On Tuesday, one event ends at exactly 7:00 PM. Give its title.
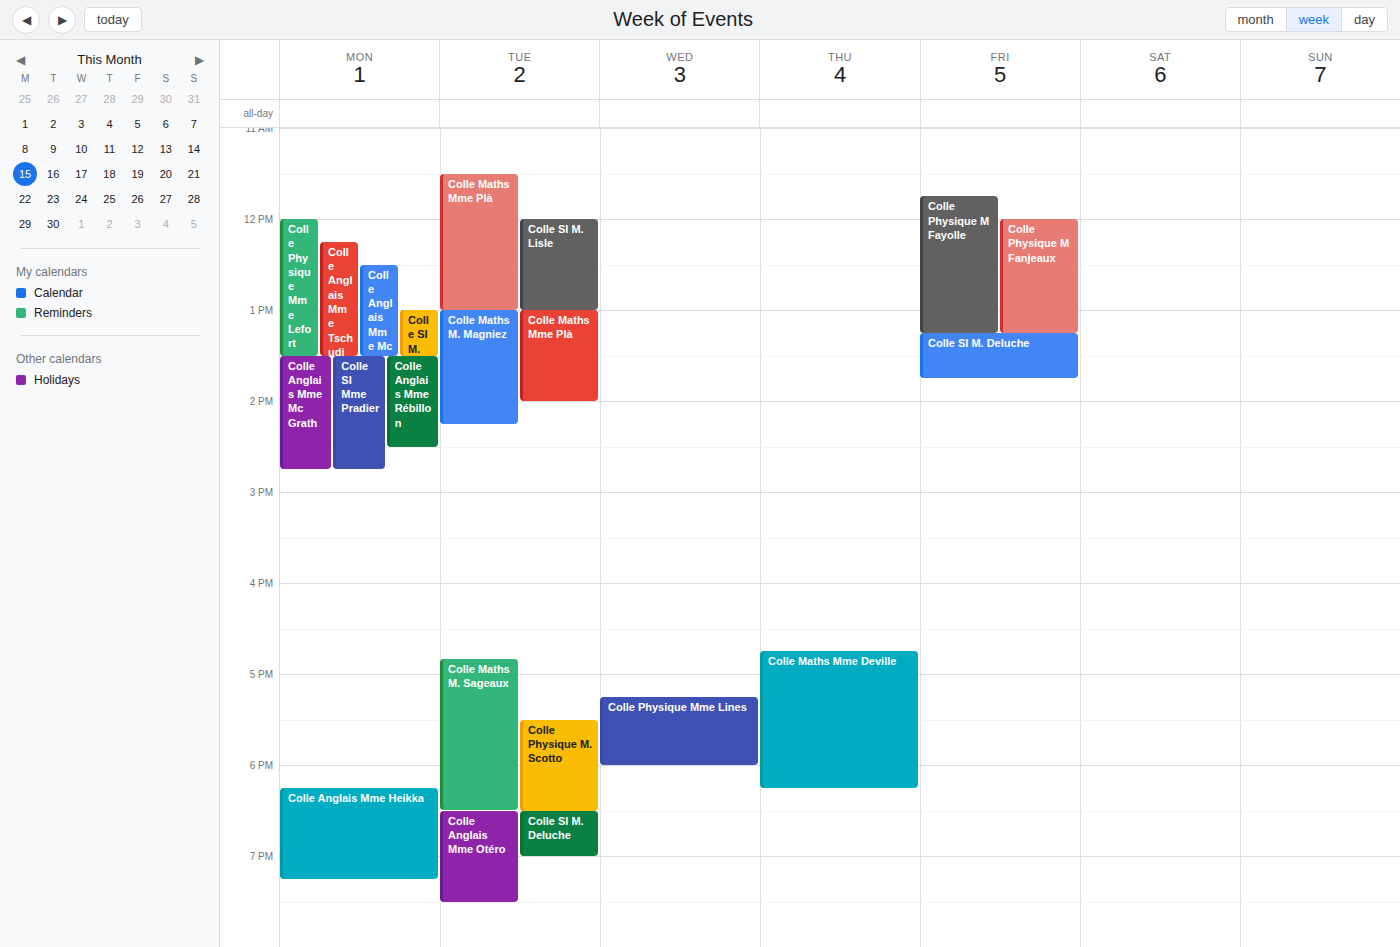
"Colle SI M. Deluche"